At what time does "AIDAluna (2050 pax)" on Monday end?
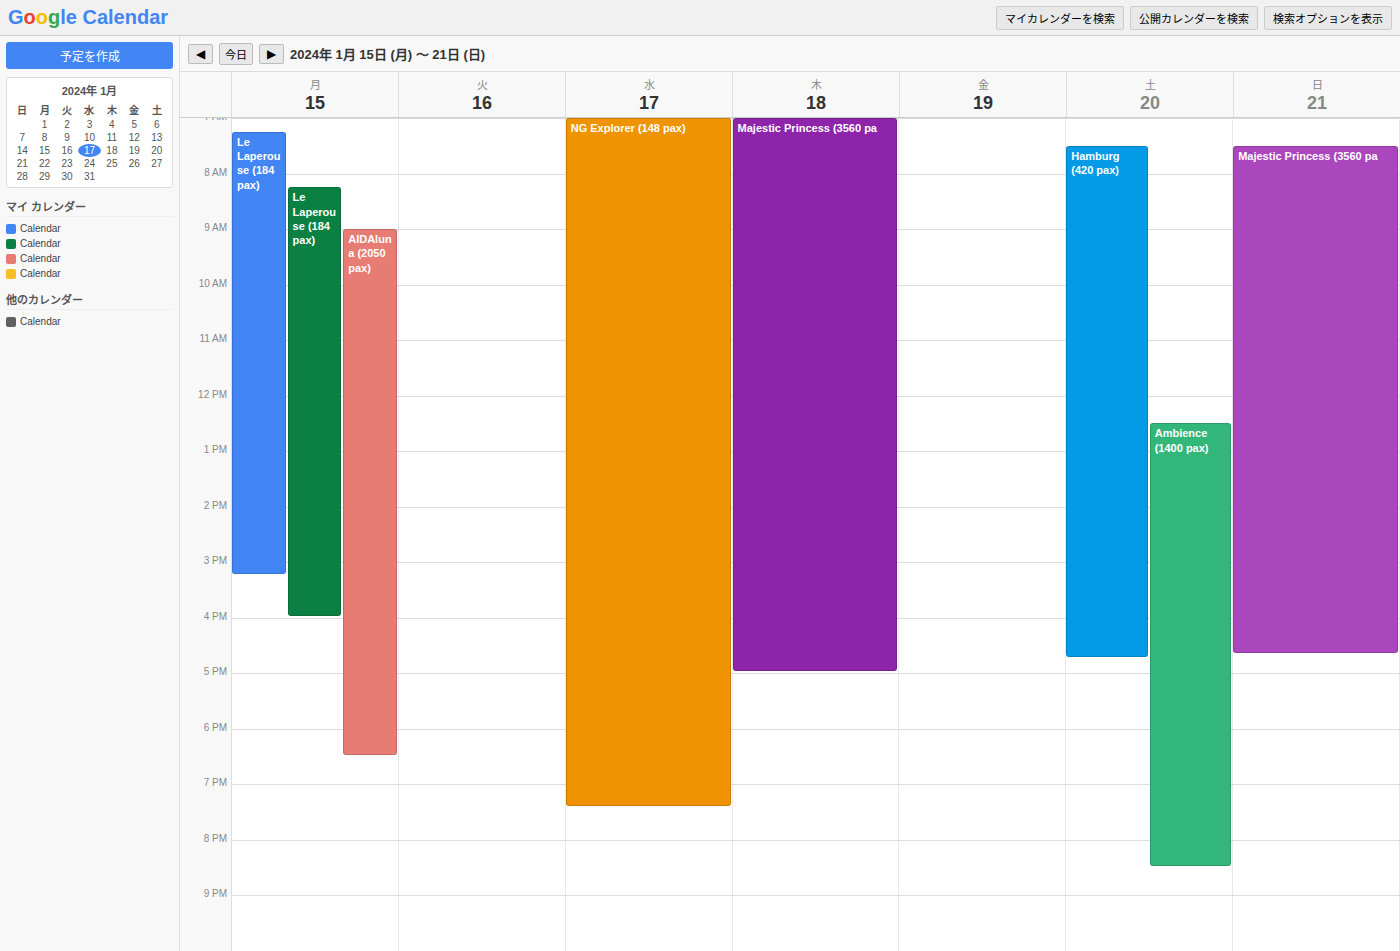
6:30 PM